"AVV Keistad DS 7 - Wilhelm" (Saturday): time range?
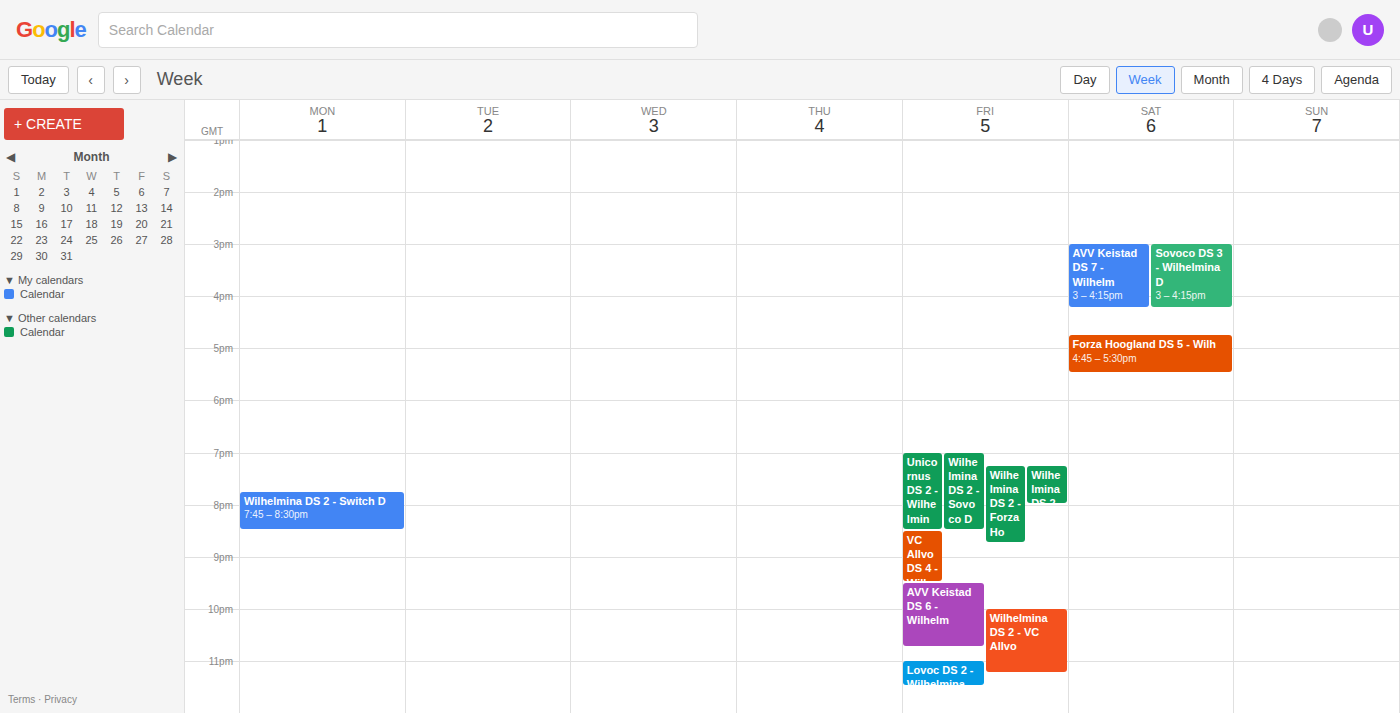
3:00 PM to 4:15 PM